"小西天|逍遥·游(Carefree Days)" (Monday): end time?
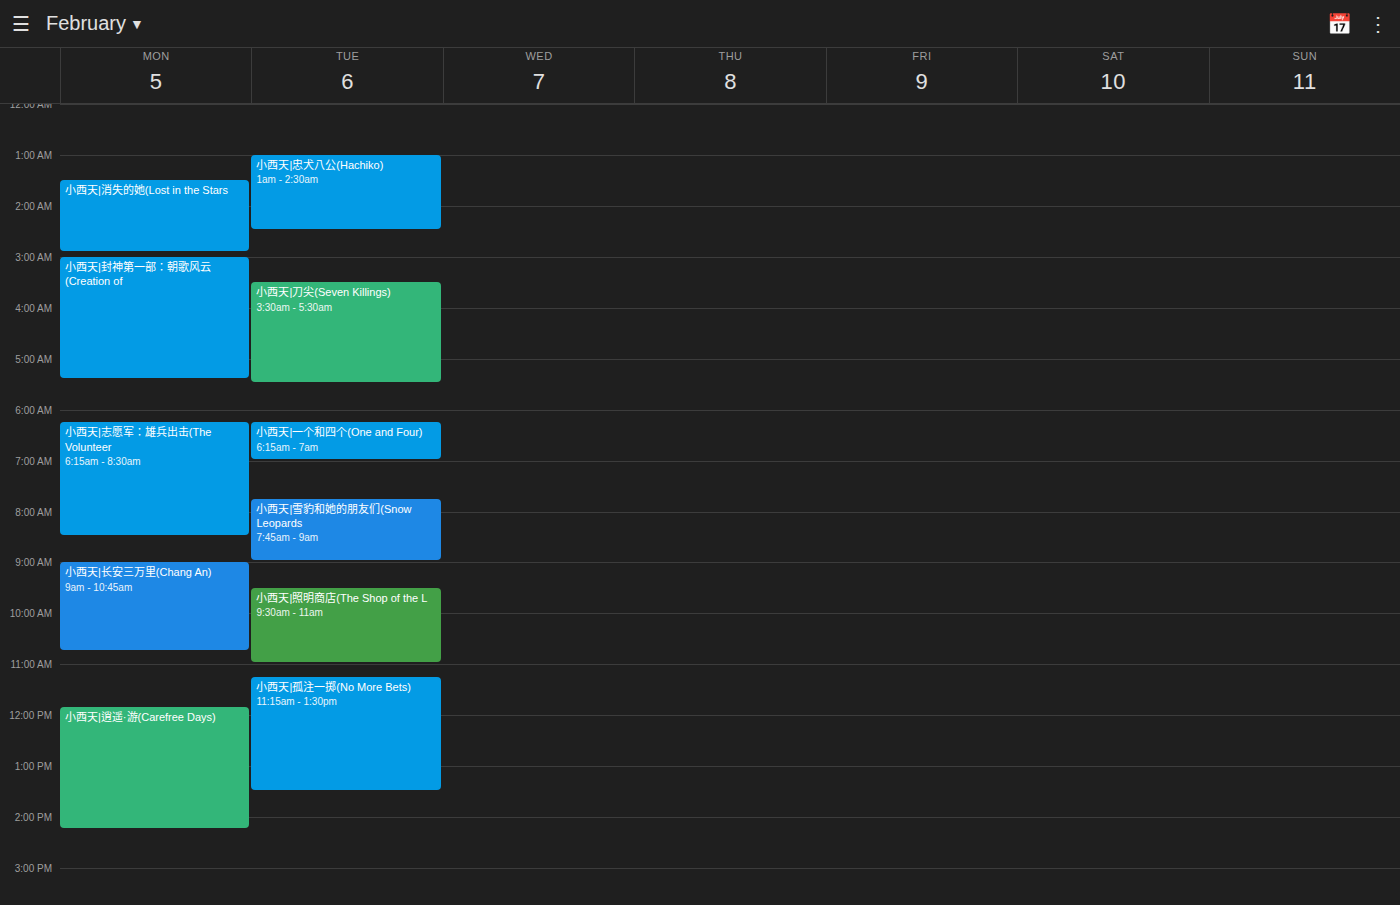
2:15 PM